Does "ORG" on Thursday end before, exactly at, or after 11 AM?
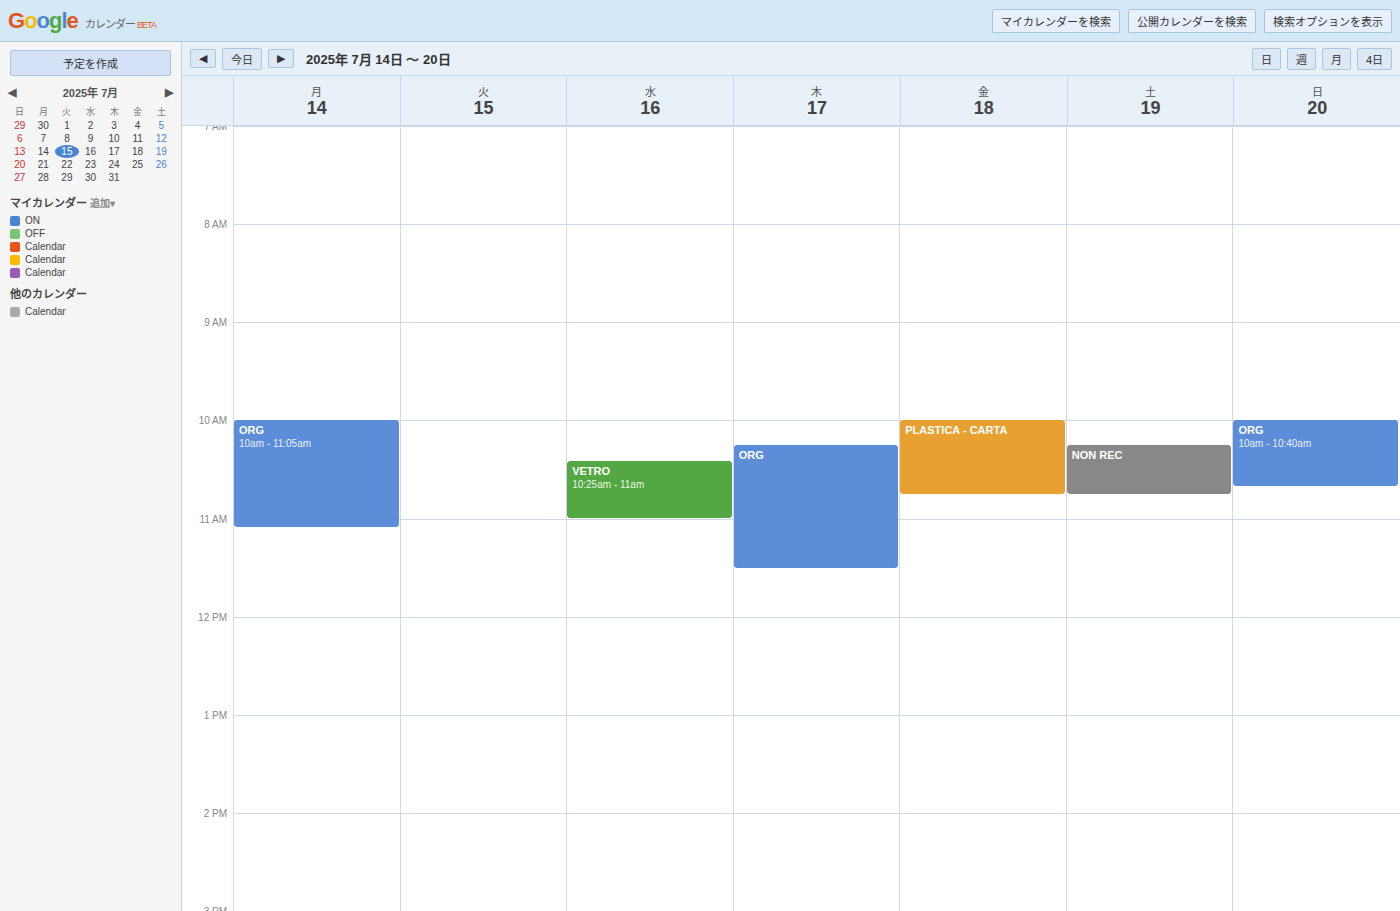
11:30 AM -- after 11 AM, 30 minutes below the 11 AM line.